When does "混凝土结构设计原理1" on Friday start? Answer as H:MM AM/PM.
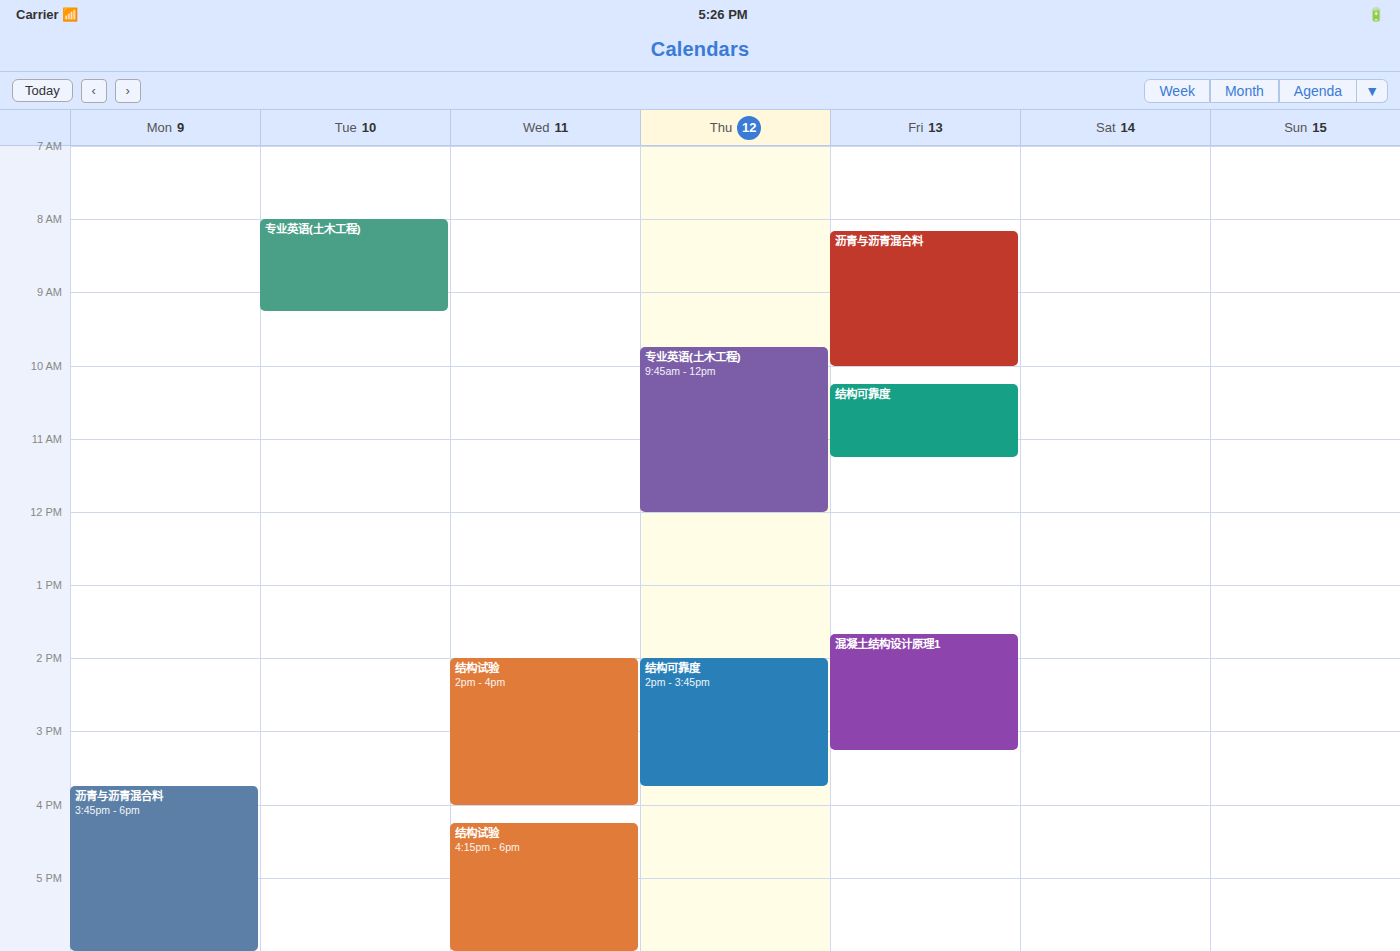
1:40 PM